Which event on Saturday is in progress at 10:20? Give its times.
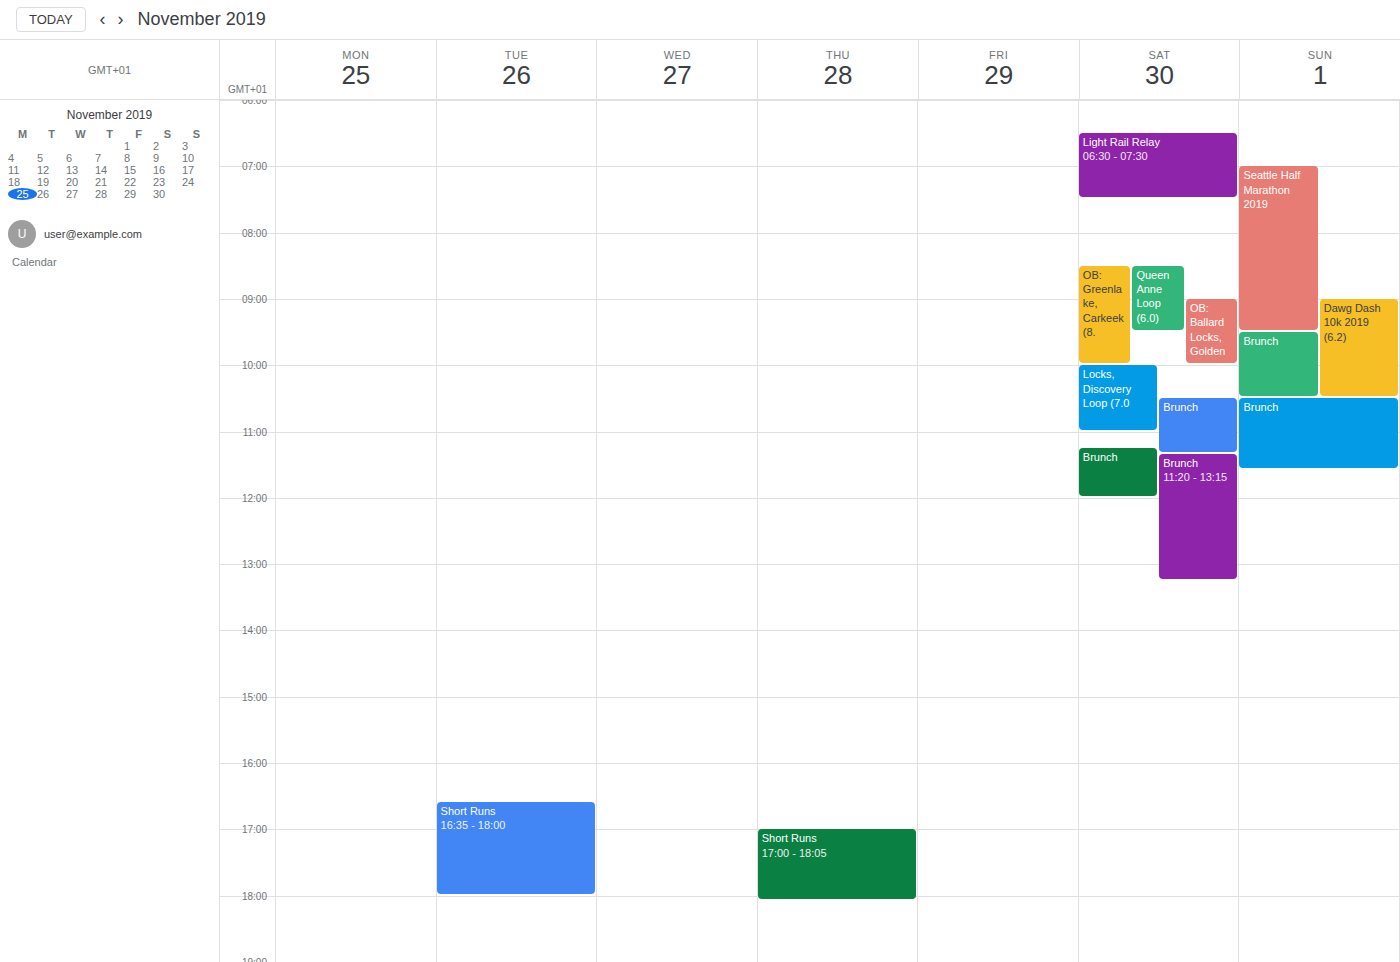
"Locks, Discovery Loop (7.0", 10:00 to 11:00